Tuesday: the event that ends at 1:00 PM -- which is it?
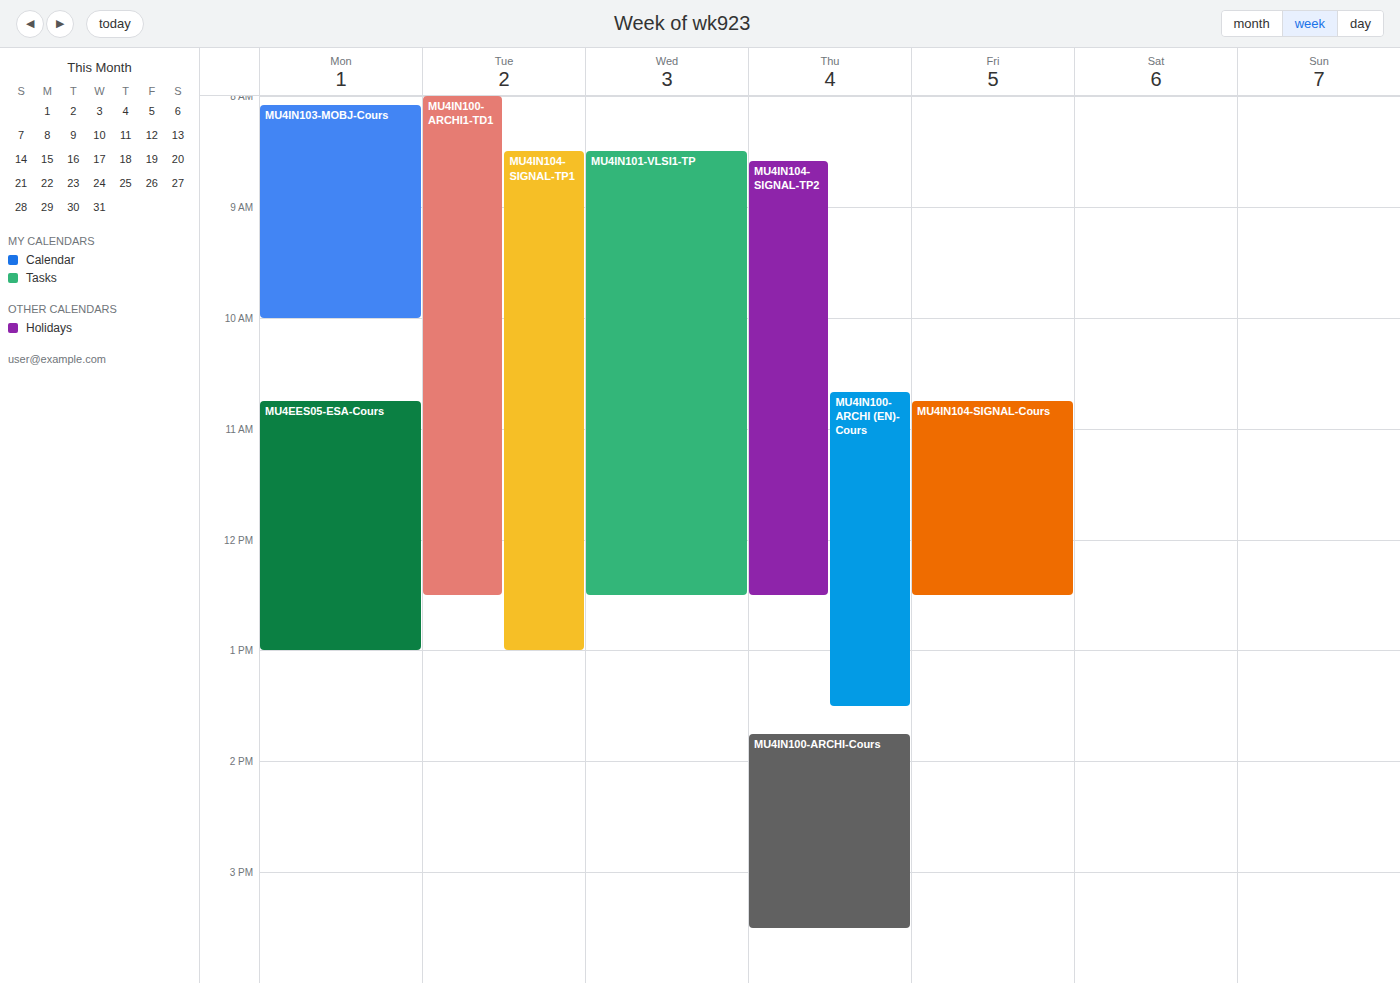
"MU4IN104-SIGNAL-TP1"